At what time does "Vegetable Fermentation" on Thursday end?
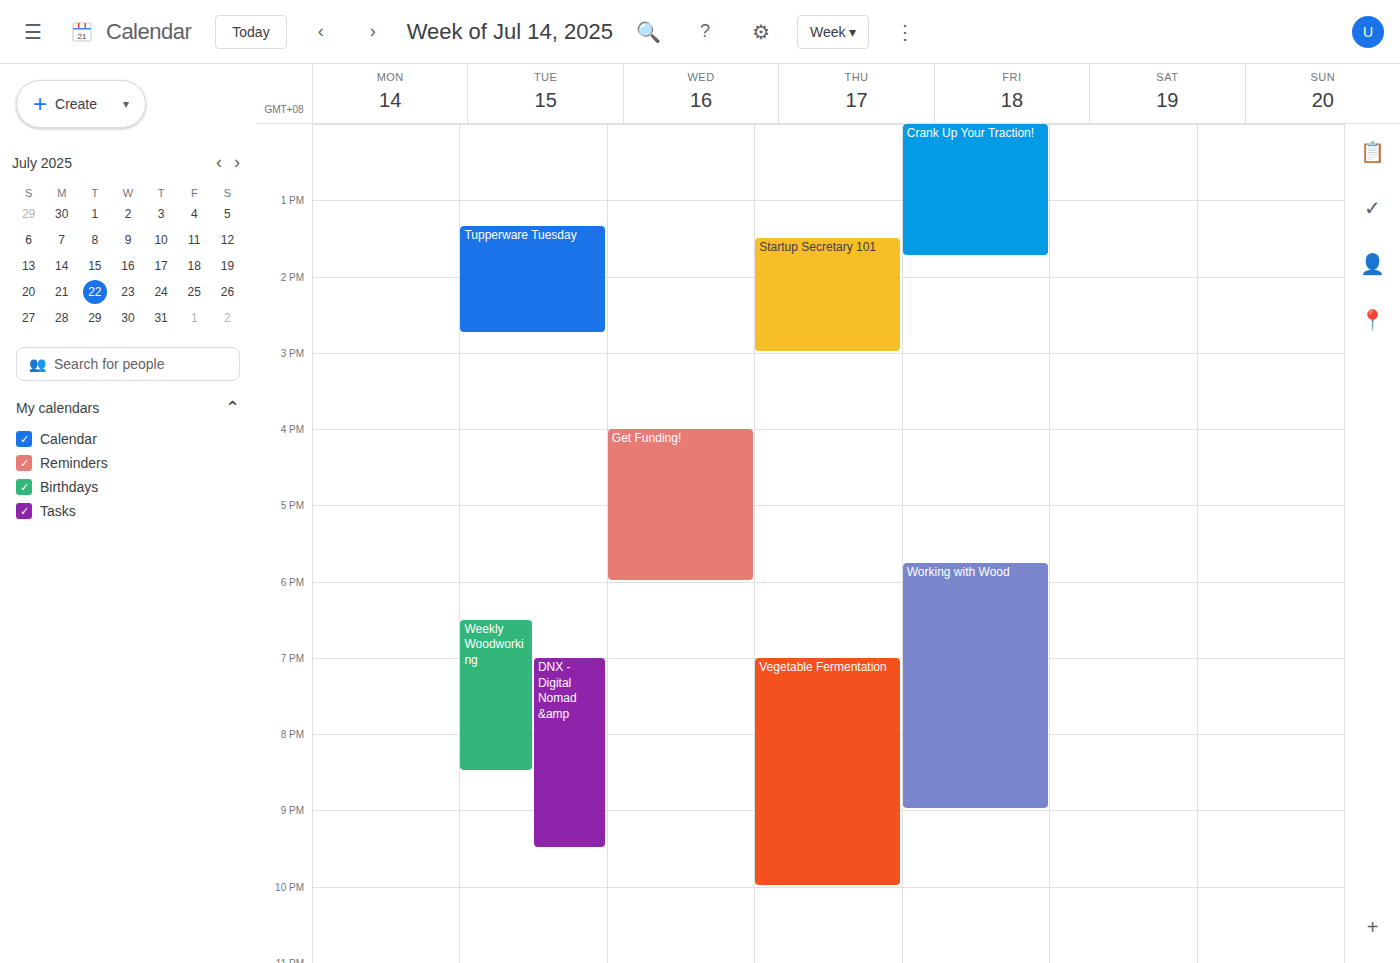
10:00 PM